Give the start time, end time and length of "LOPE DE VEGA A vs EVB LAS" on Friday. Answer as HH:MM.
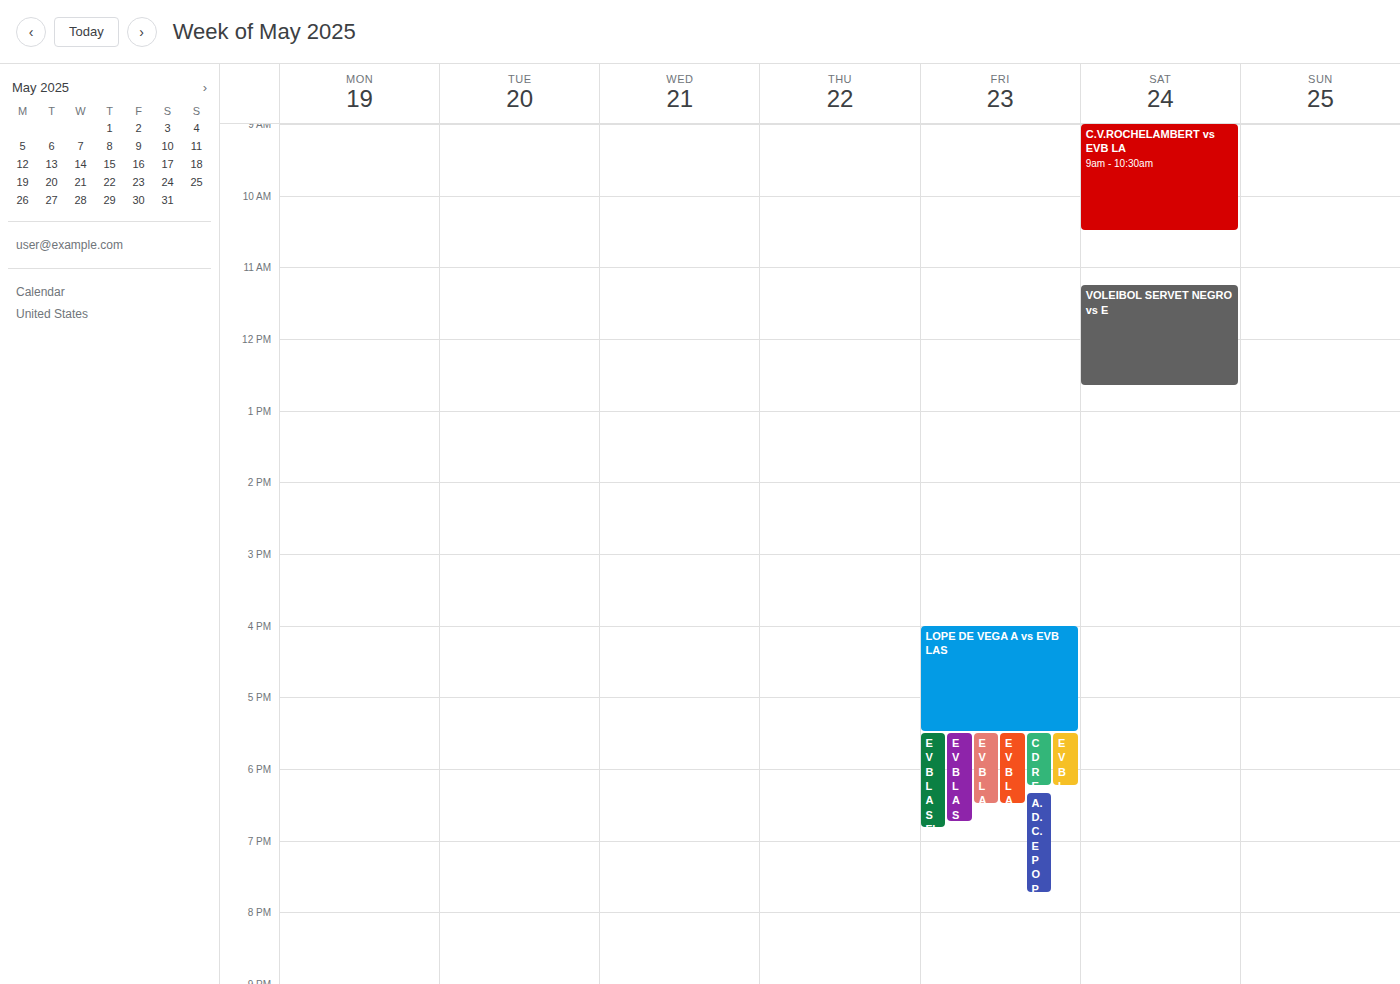
16:00 to 17:30, 1 hour 30 minutes